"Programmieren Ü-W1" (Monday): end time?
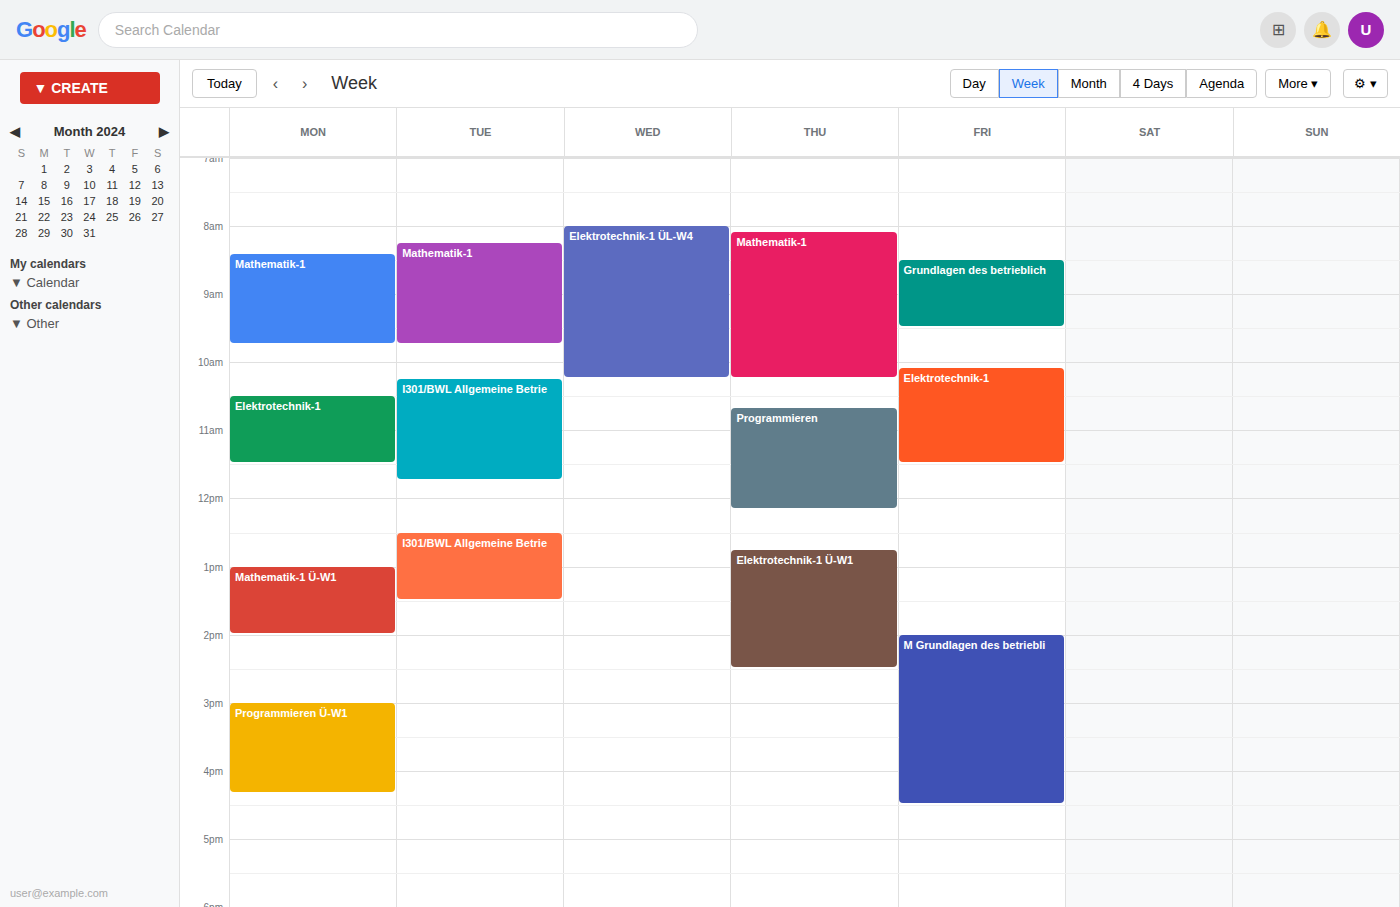
4:20 PM